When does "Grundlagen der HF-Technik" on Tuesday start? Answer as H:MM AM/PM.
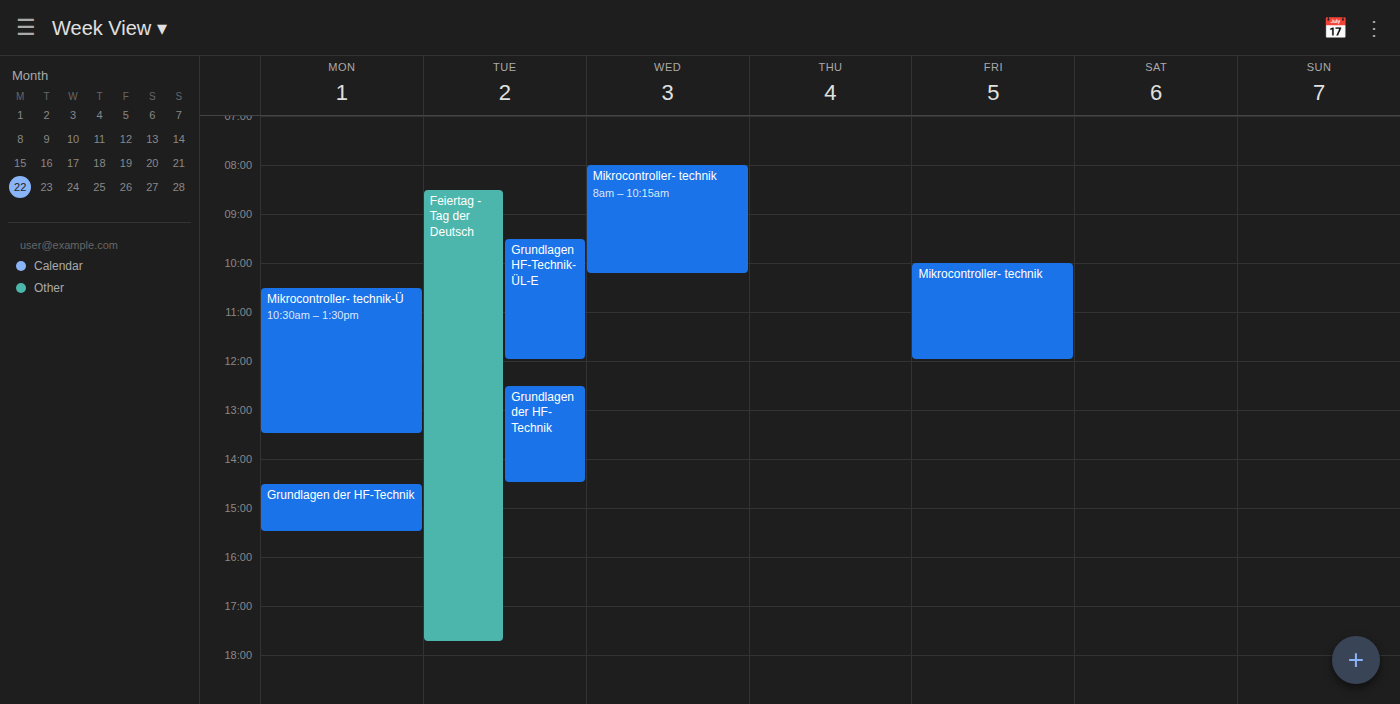
12:30 PM